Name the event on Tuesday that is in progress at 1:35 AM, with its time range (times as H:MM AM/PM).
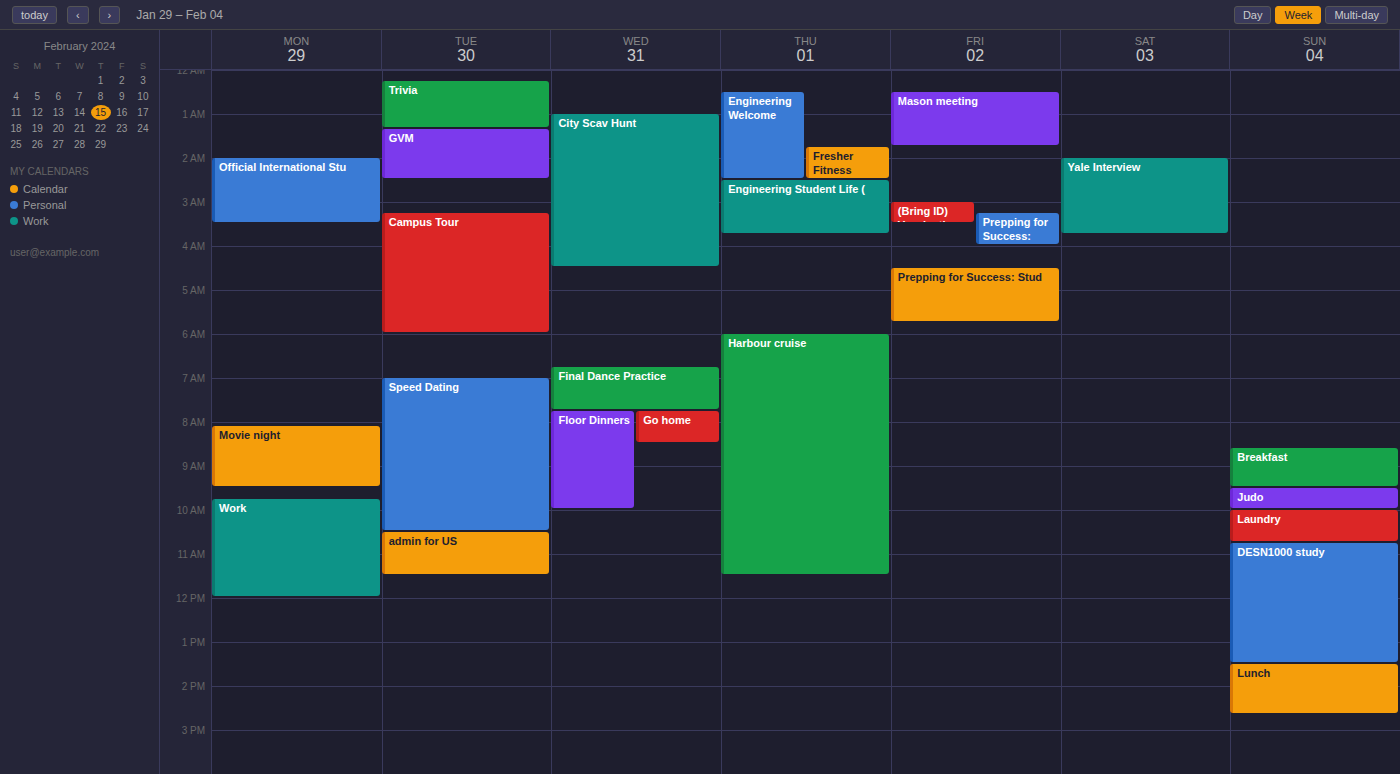
"GVM", 1:20 AM to 2:30 AM